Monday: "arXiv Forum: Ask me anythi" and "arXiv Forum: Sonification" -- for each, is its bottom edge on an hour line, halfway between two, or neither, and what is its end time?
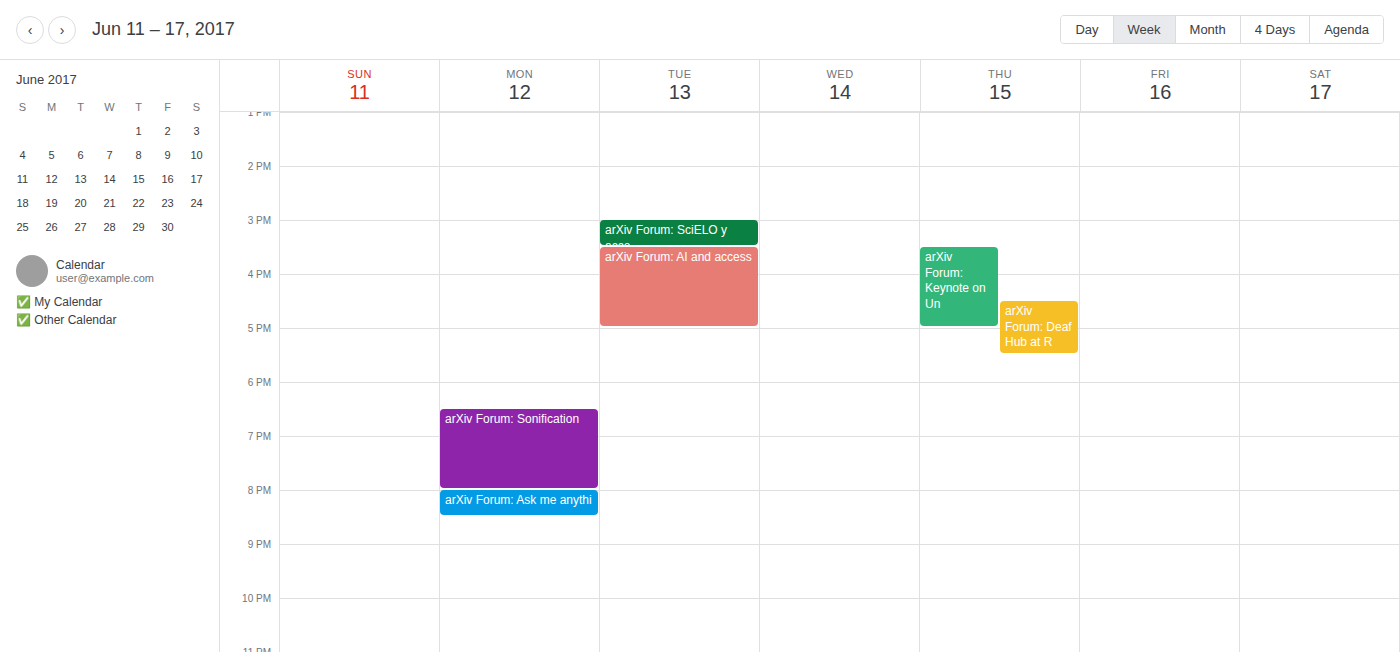
"arXiv Forum: Ask me anythi": 8:30 PM, halfway between the 8 PM and 9 PM lines. "arXiv Forum: Sonification": 8:00 PM, exactly on the 8 PM line.